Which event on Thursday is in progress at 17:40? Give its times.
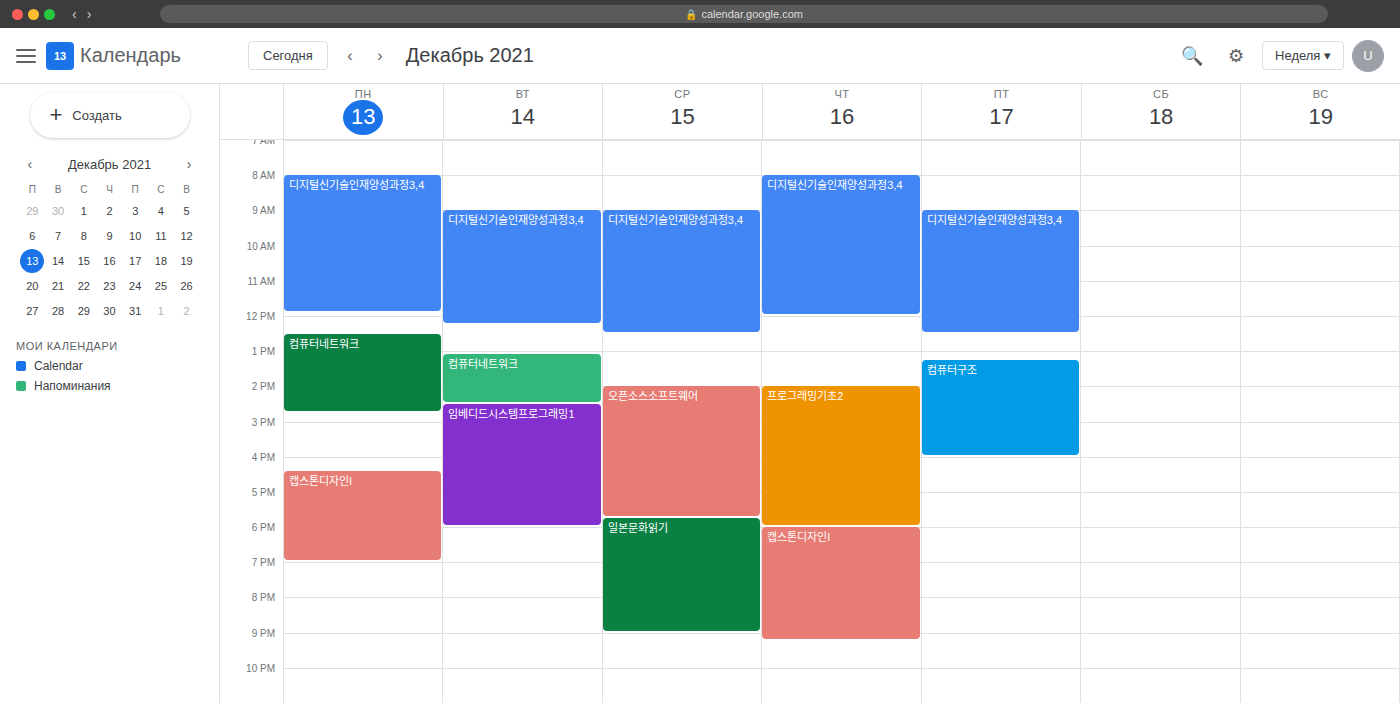
"프로그래밍기초2", 14:00 to 18:00